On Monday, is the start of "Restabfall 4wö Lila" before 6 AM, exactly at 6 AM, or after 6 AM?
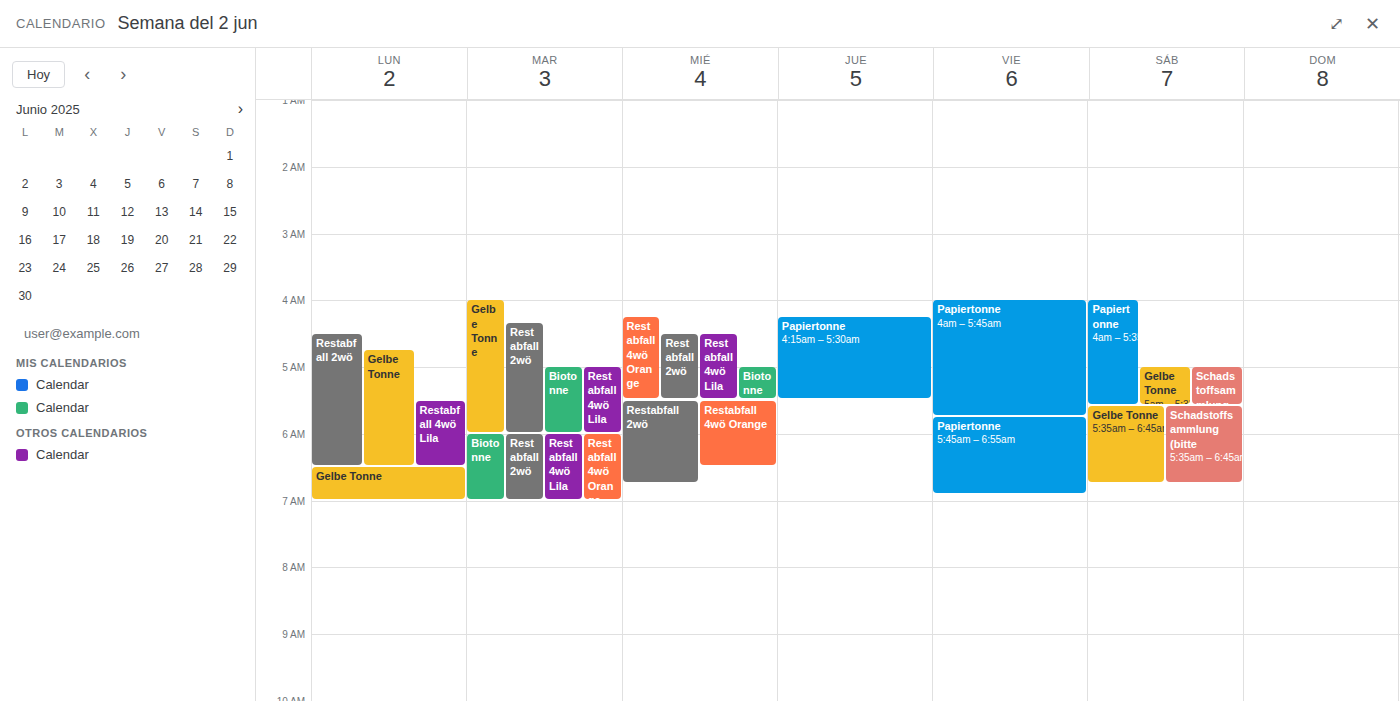
5:30 AM -- before 6 AM, 30 minutes above the 6 AM line.